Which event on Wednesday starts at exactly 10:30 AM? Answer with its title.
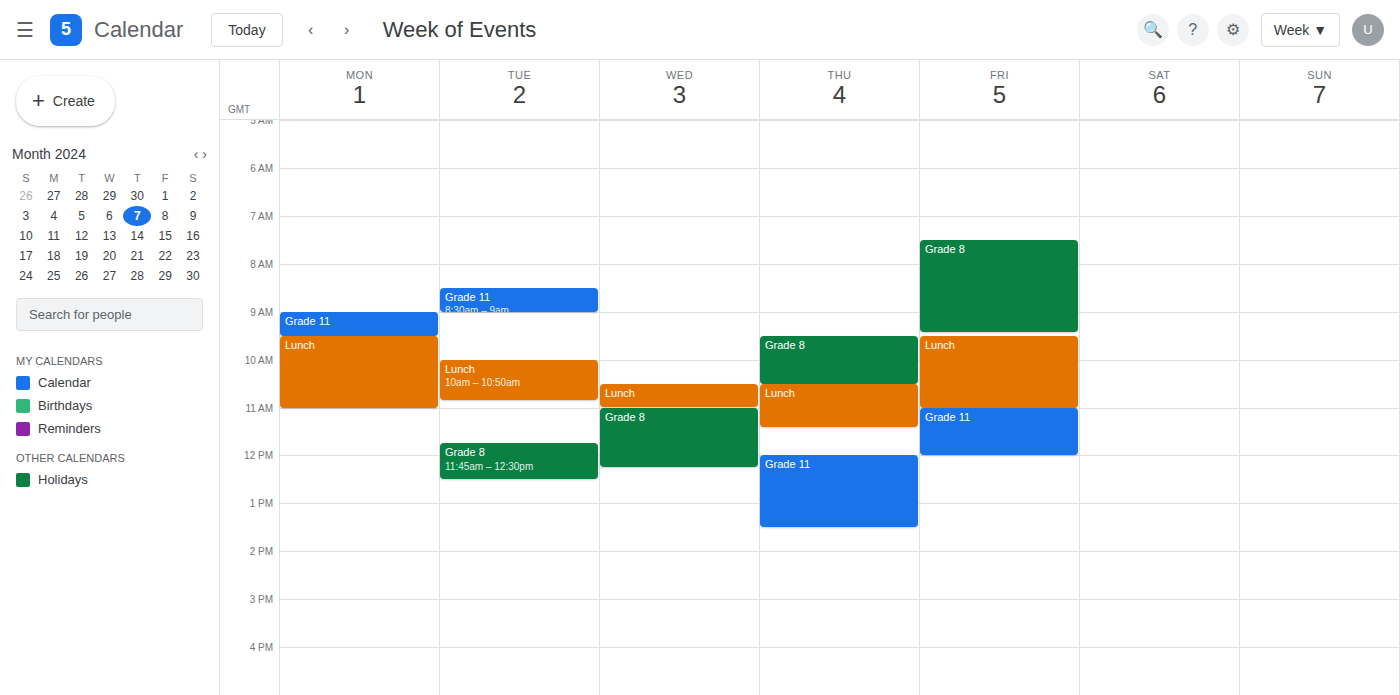
"Lunch"